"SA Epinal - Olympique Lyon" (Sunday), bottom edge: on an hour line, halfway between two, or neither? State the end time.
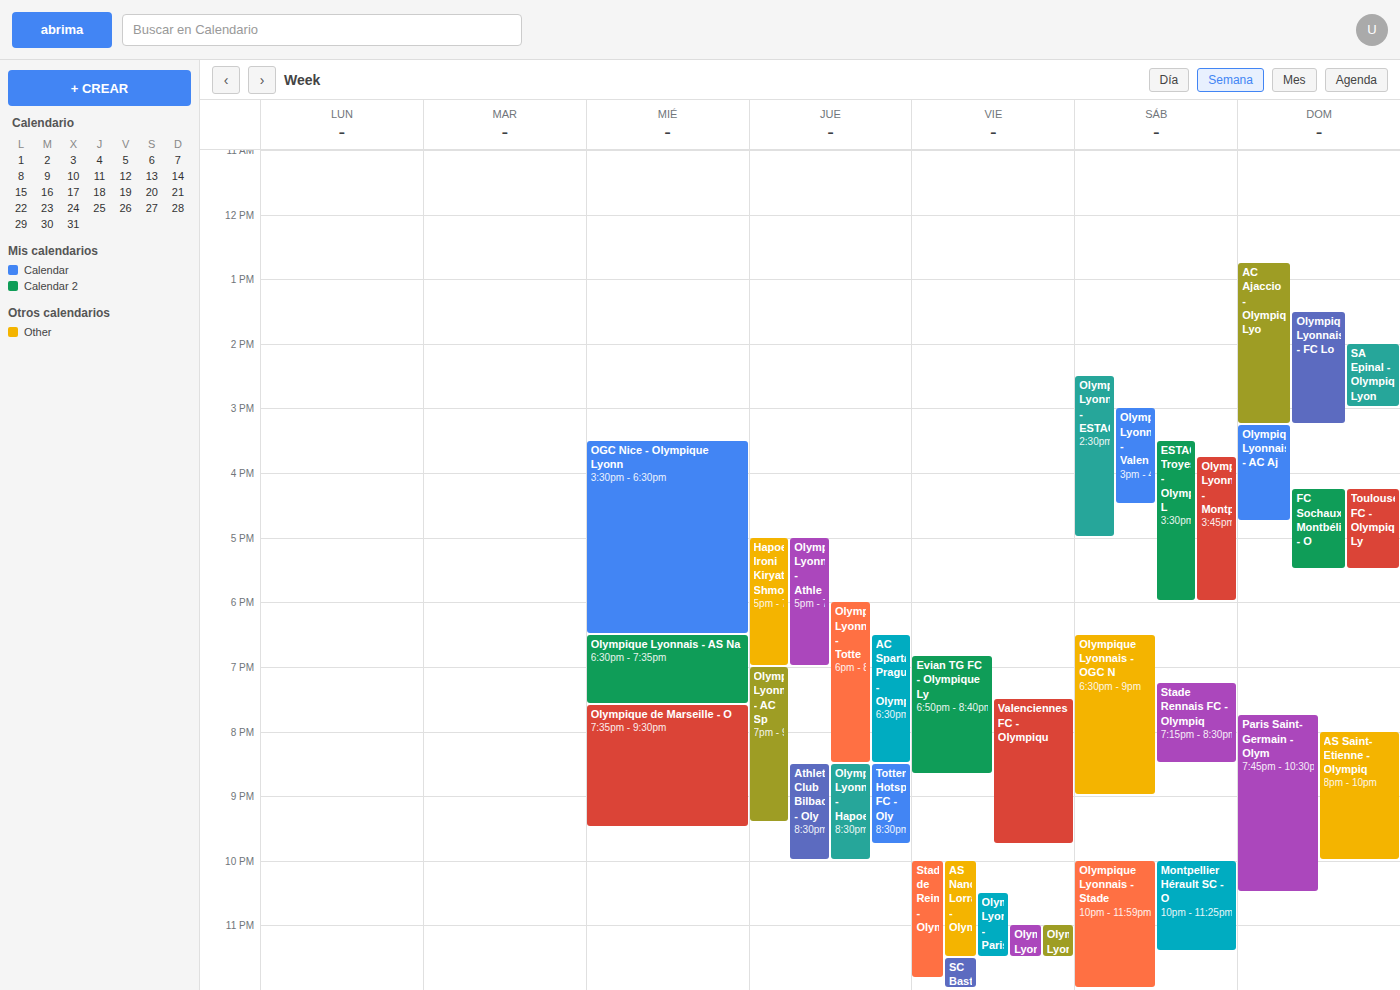
3:00 PM -- exactly on the 3 PM line.